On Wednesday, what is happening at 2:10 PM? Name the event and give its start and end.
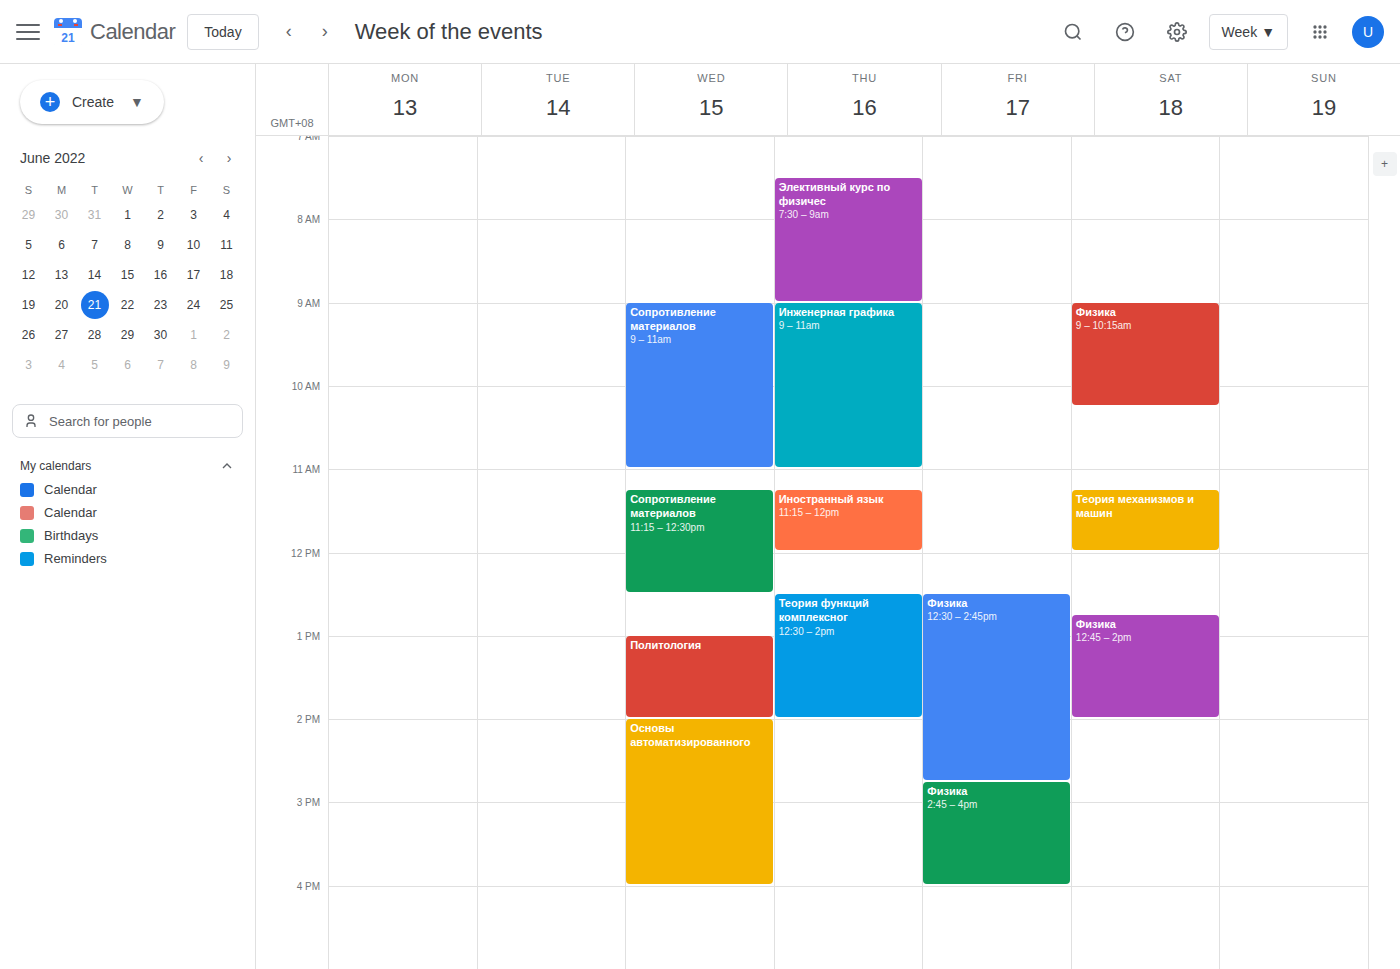
"Основы автоматизированного", 2:00 PM to 4:00 PM